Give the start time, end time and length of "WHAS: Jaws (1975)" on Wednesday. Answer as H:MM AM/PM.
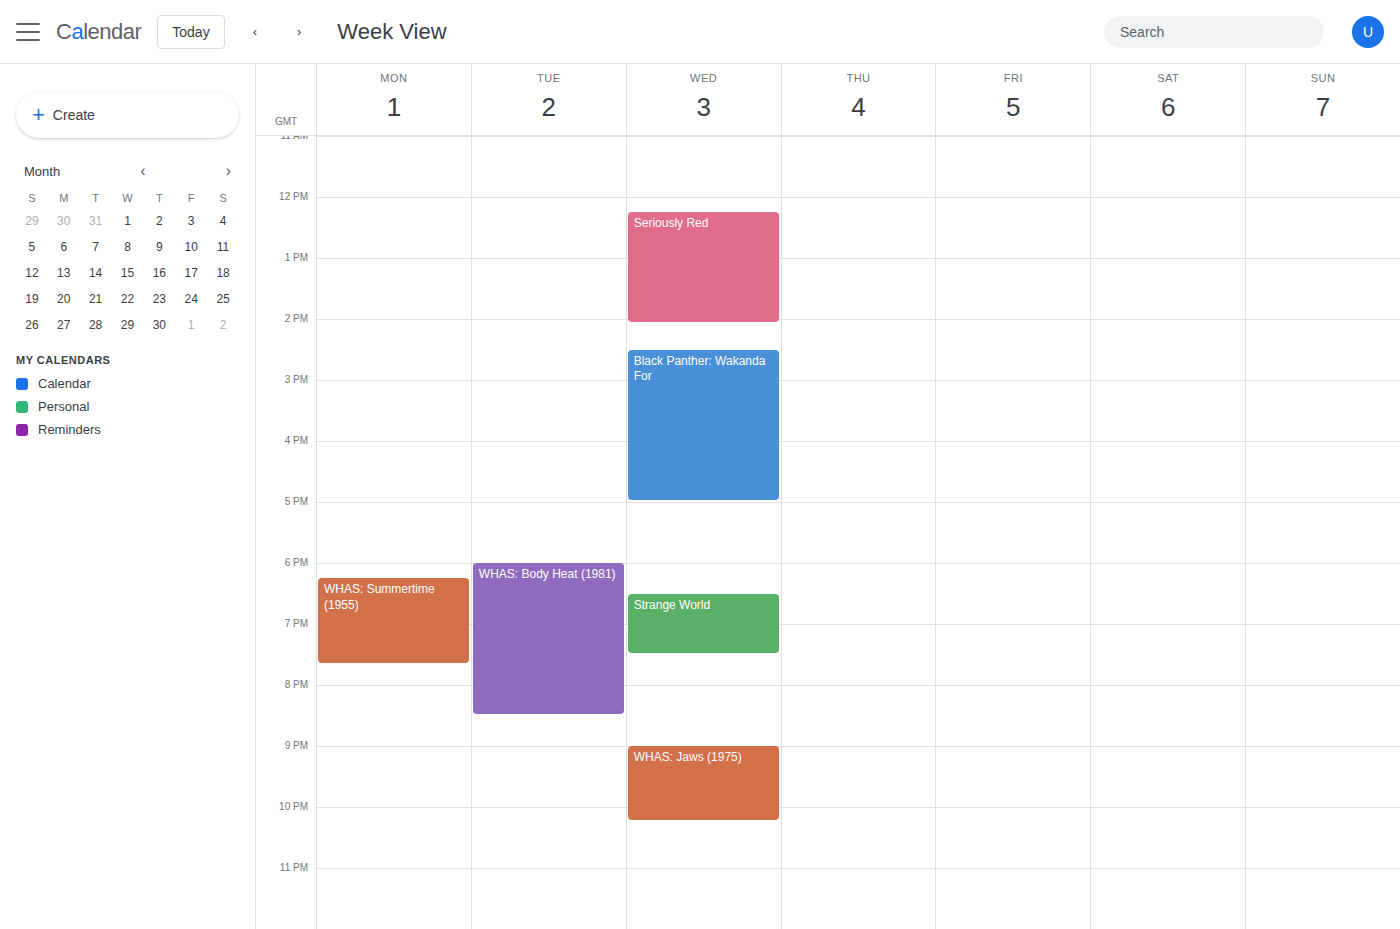
9:00 PM to 10:15 PM, 1 hour 15 minutes